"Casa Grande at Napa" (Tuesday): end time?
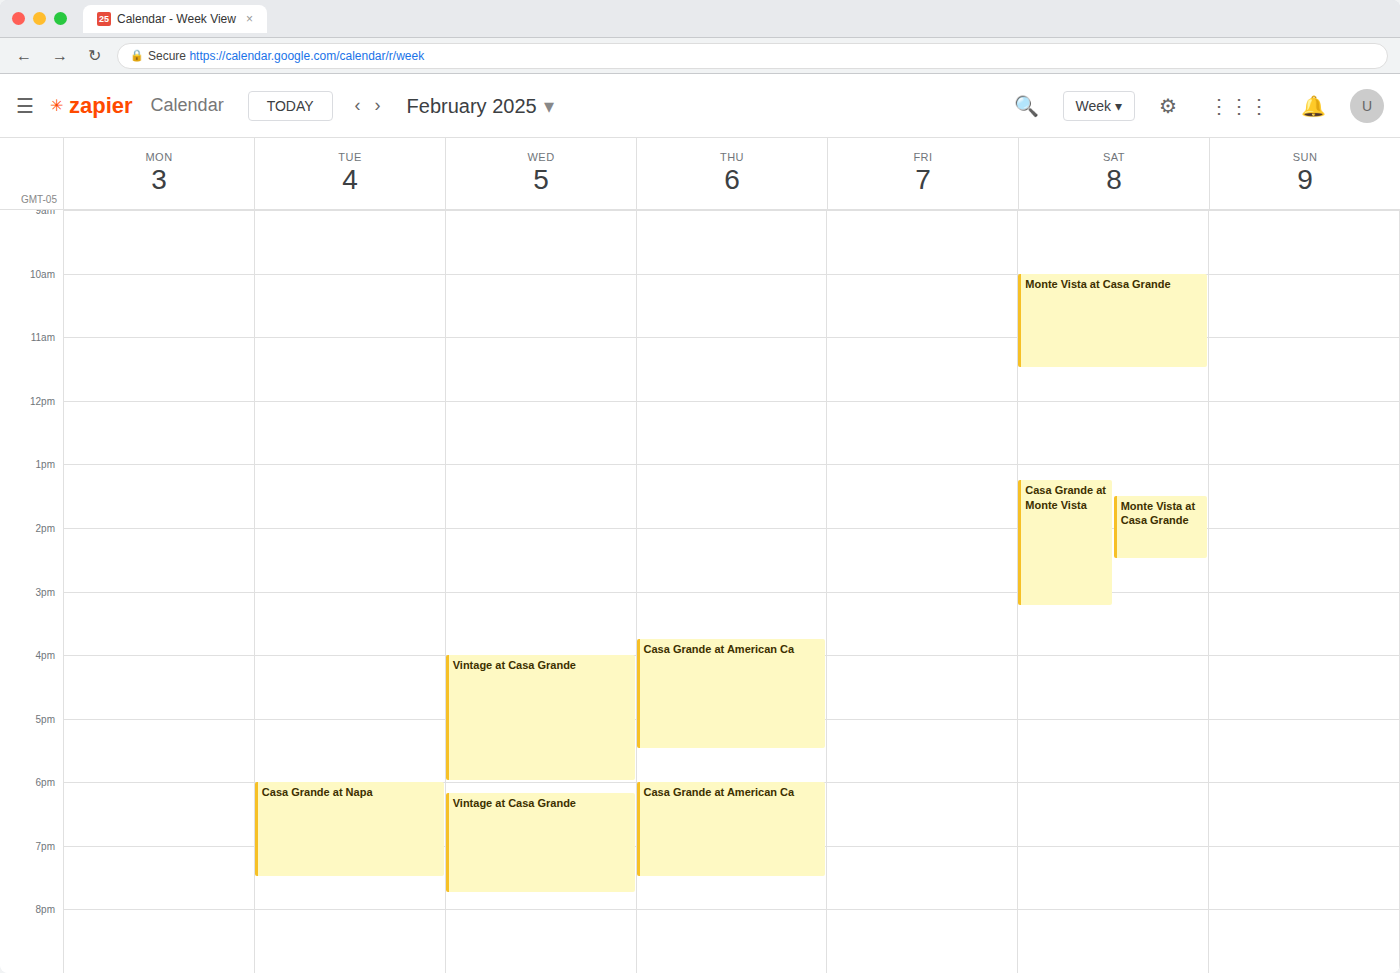
7:30 PM